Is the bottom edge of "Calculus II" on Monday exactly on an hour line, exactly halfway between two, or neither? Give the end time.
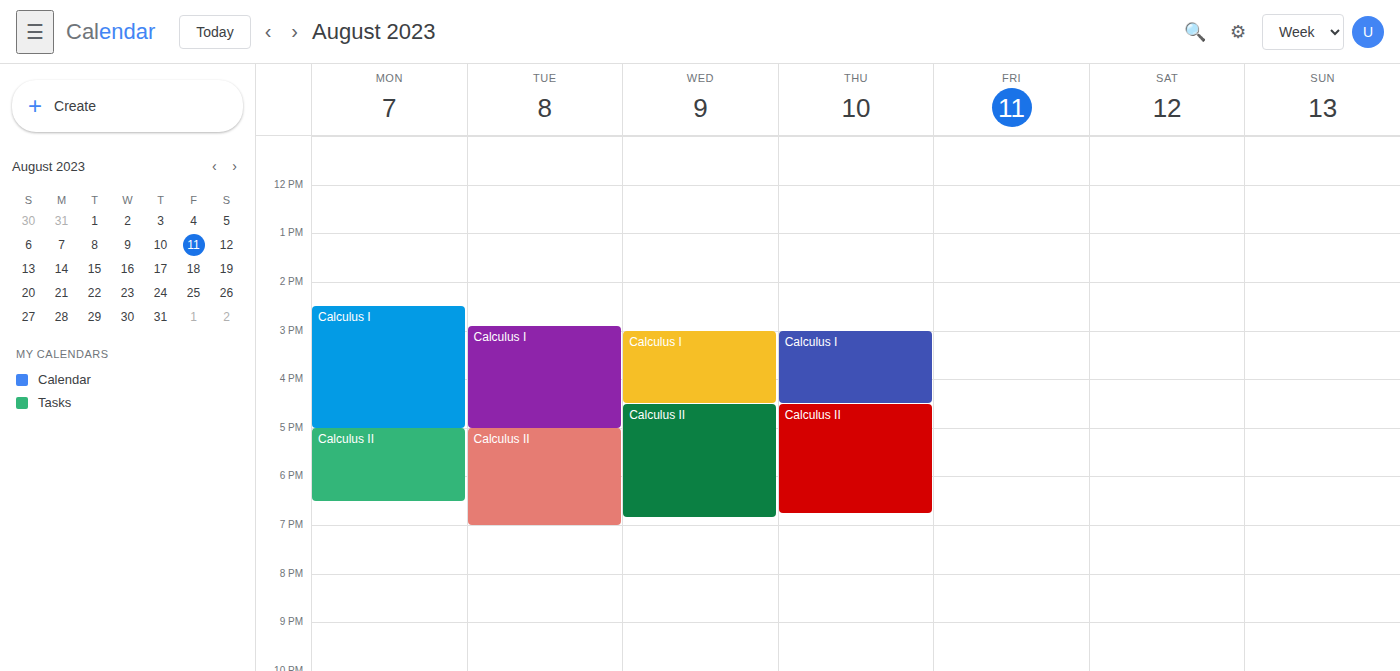
6:30 PM -- halfway between the 6 PM and 7 PM lines.